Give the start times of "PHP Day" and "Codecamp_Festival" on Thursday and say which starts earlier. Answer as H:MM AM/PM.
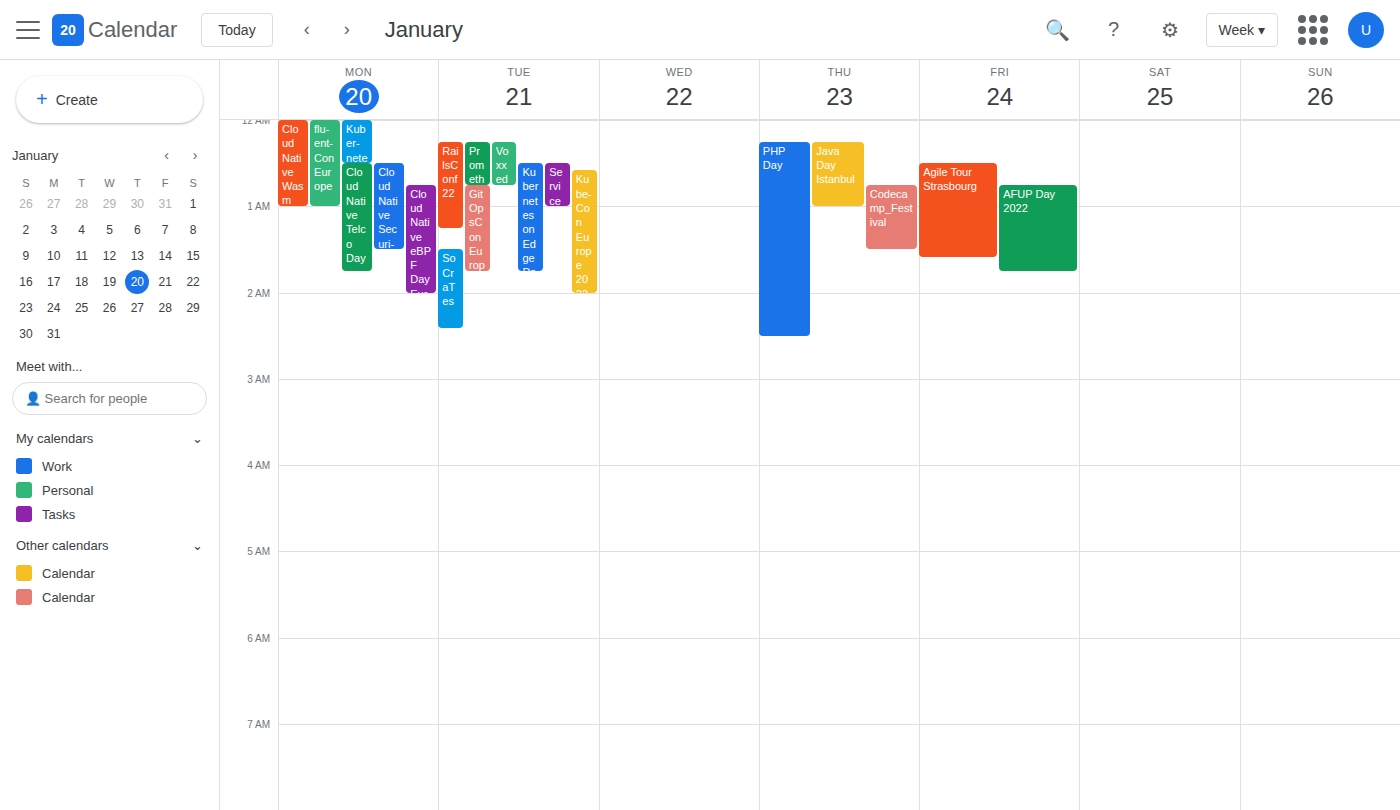
"PHP Day" 12:15 AM; "Codecamp_Festival" 12:45 AM.